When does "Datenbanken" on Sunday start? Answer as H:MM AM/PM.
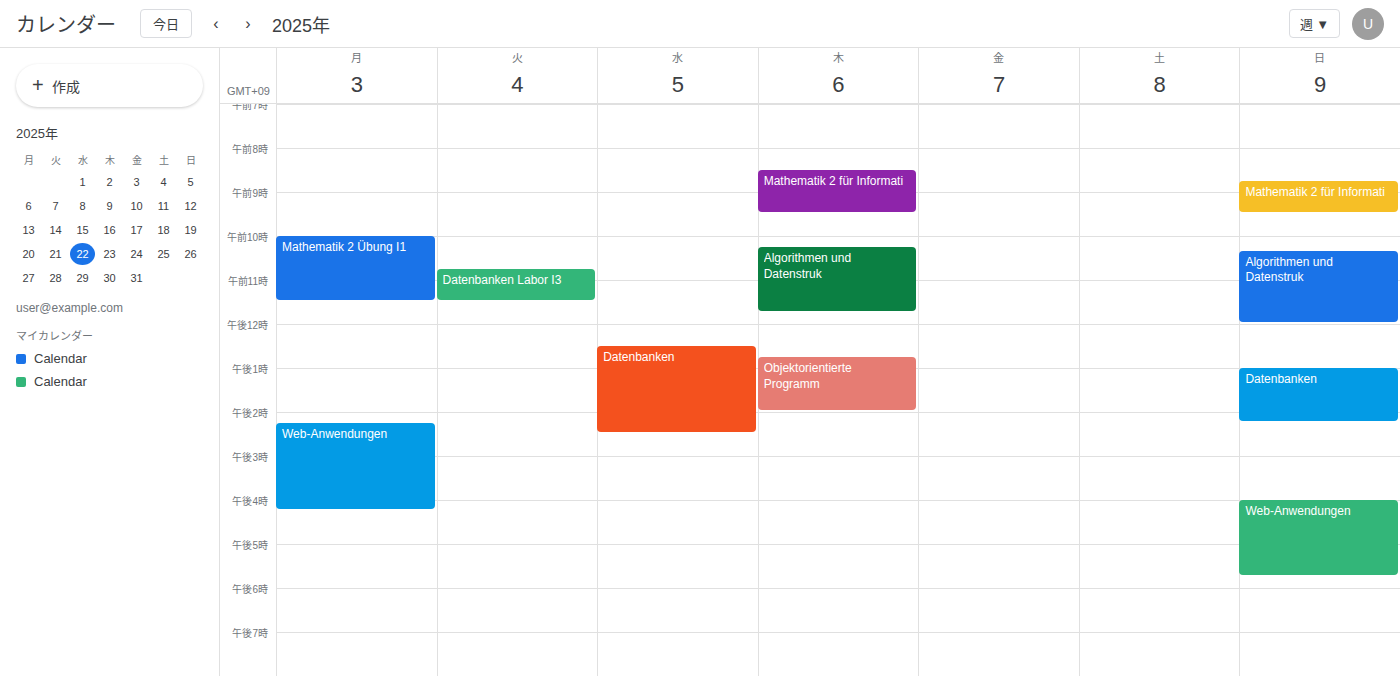
1:00 PM